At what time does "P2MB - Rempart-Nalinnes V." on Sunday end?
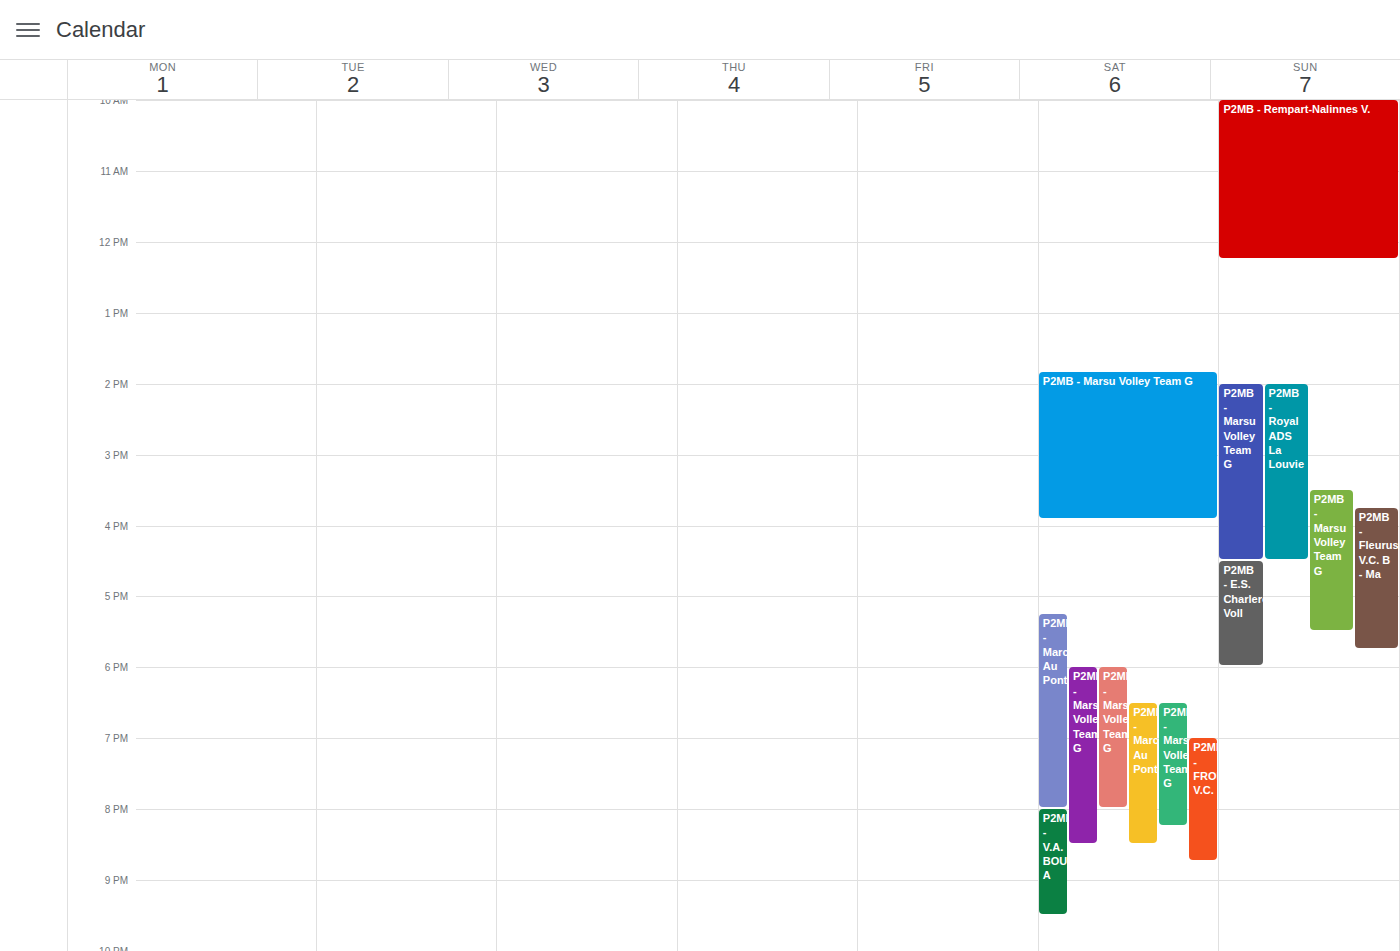
12:15 PM